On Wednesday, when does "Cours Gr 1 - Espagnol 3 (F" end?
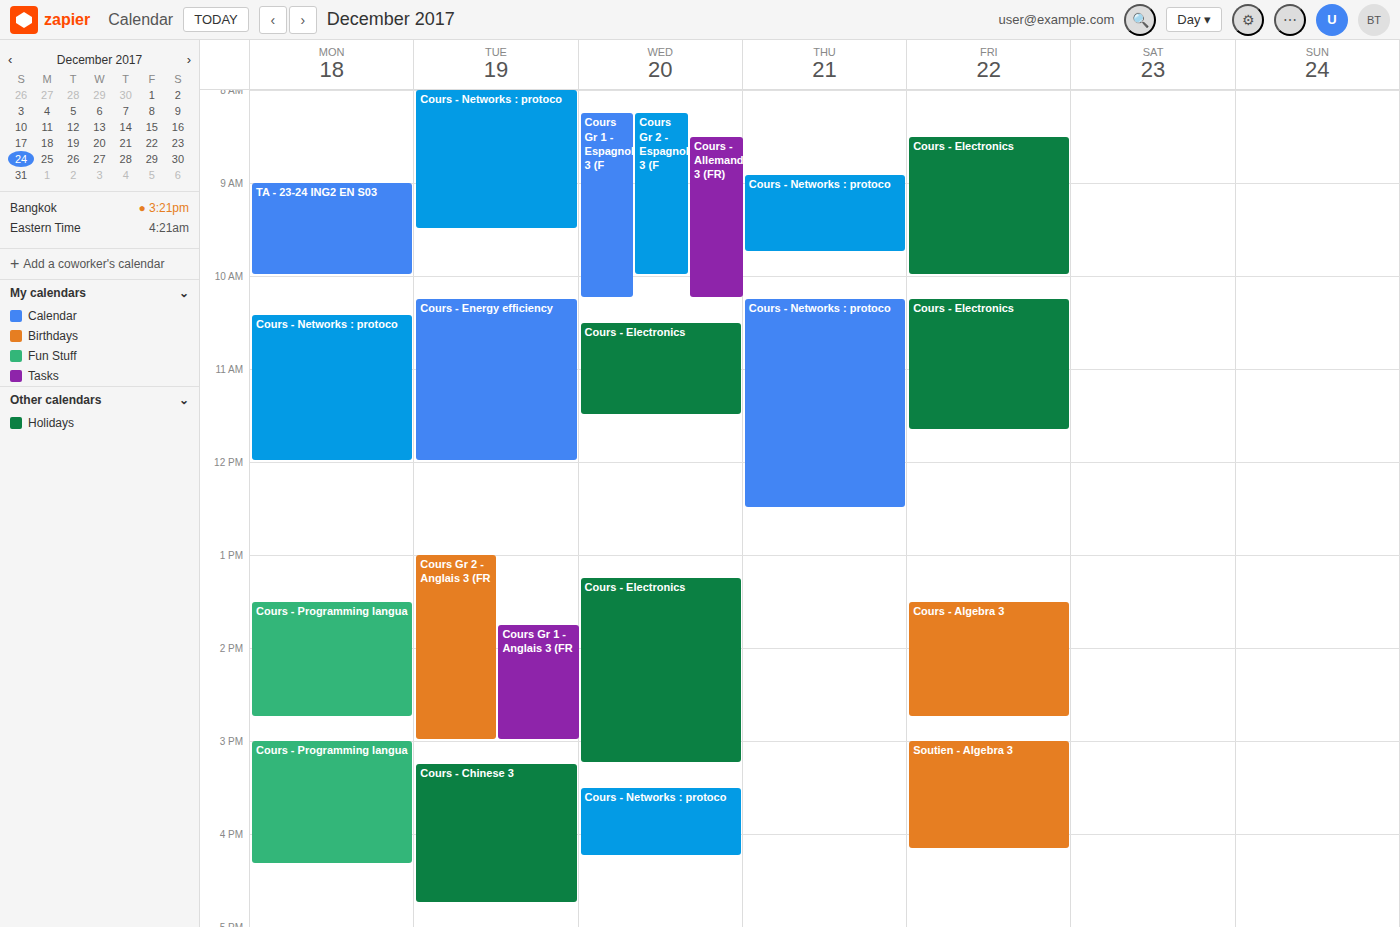
10:15 AM